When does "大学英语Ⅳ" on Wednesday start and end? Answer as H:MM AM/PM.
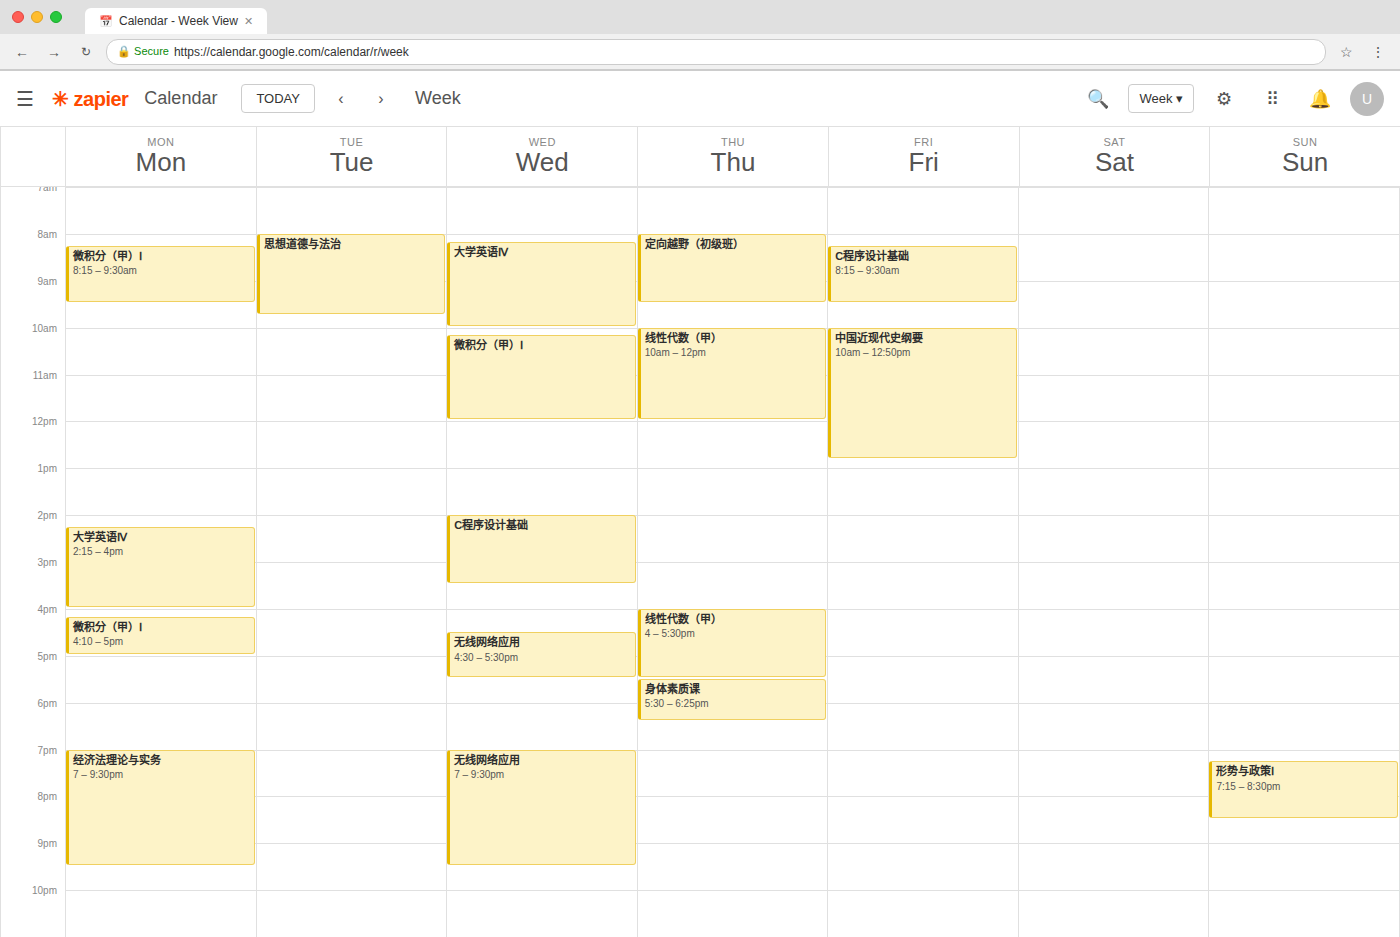
8:10 AM to 10:00 AM